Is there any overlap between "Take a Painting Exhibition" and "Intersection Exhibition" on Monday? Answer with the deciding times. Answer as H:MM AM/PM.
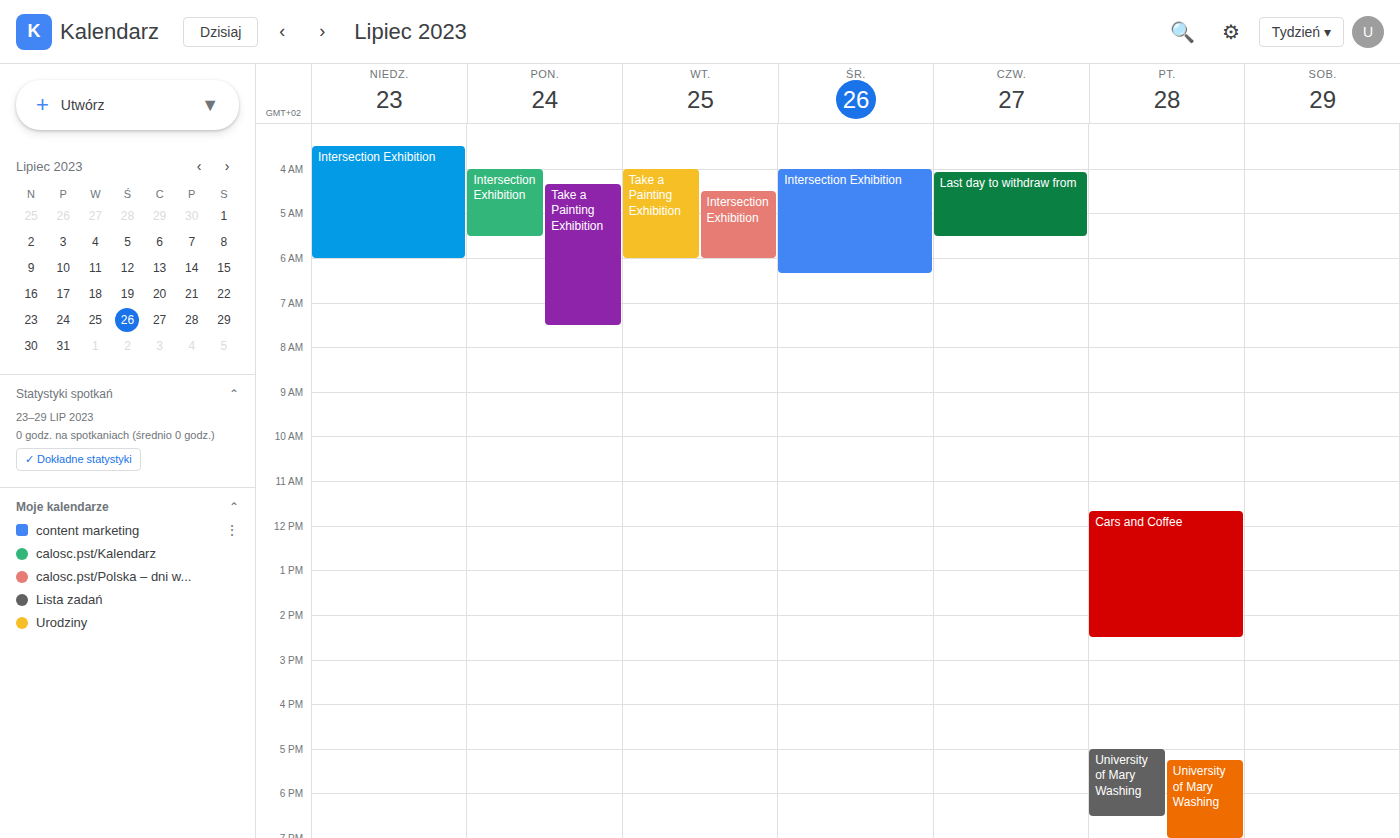
"Take a Painting Exhibition" starts at 4:20 AM, before "Intersection Exhibition" ends at 5:30 AM -- they overlap.